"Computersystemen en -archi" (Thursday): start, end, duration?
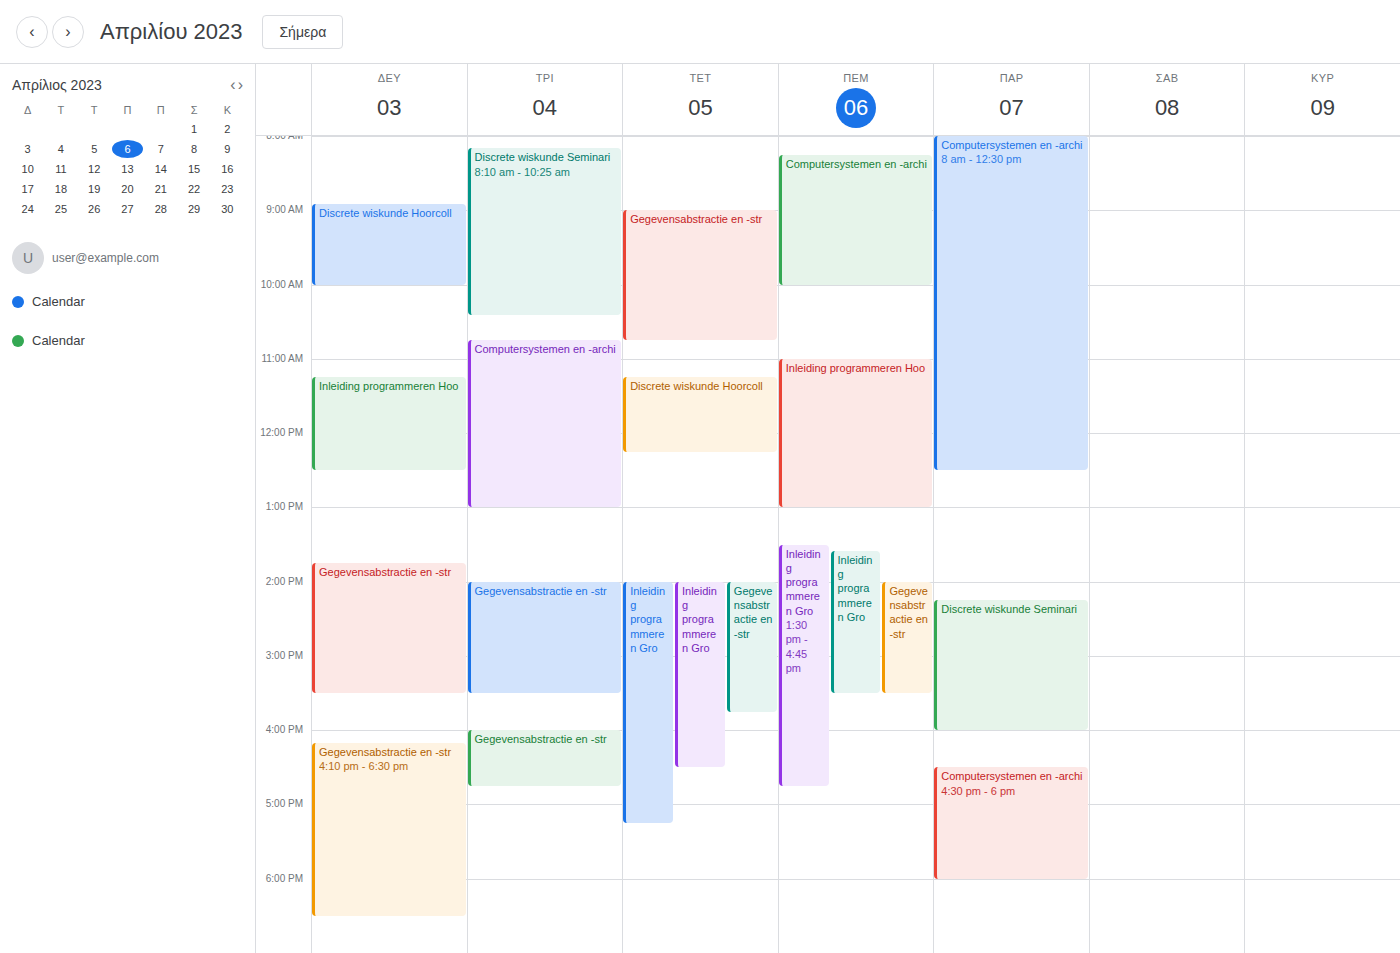
8:15 AM to 10:00 AM, 1 hour 45 minutes